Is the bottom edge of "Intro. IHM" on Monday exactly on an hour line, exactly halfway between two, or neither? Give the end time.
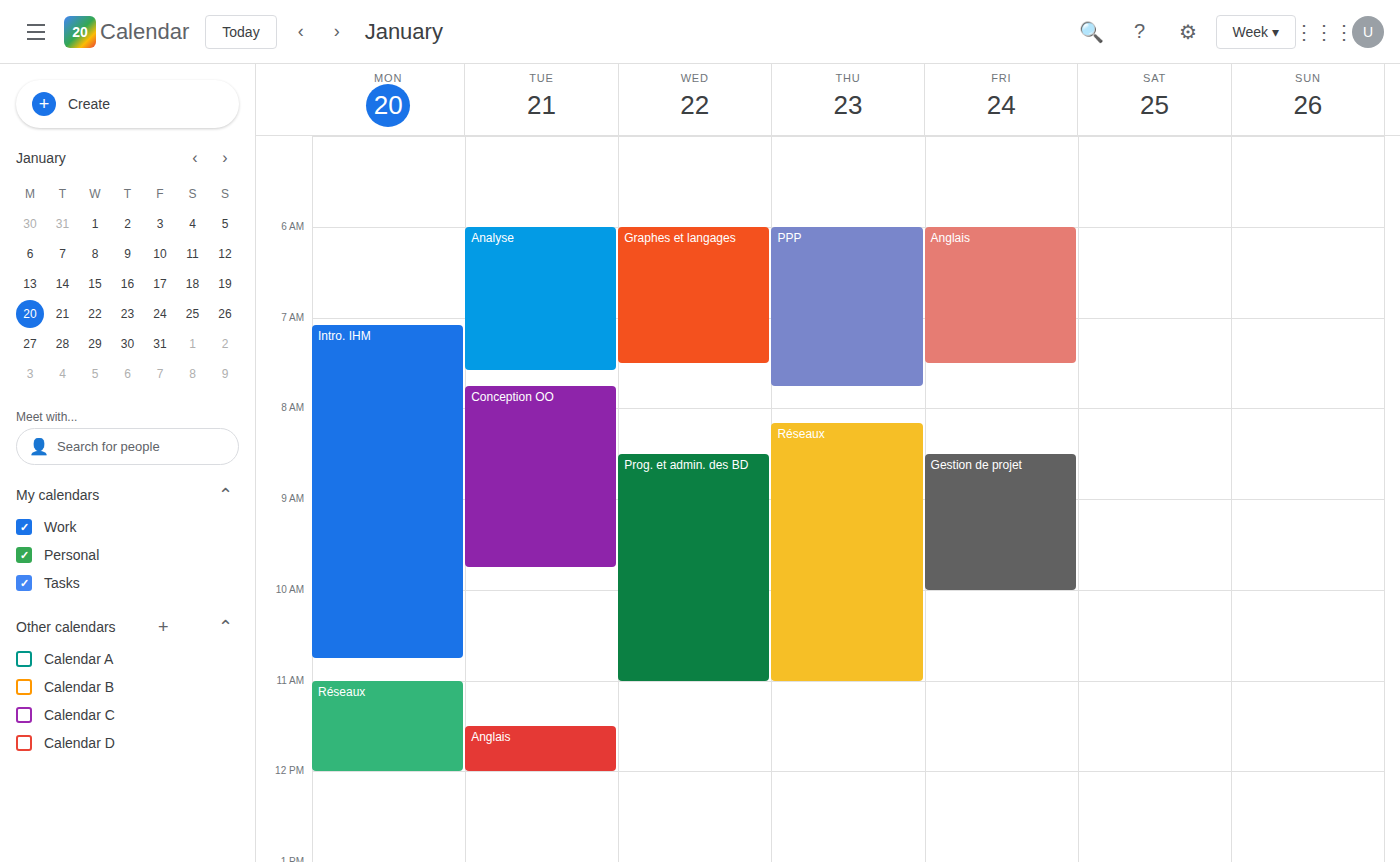
10:45 AM -- neither: three quarters of the way from the 10 AM line to the 11 AM line.